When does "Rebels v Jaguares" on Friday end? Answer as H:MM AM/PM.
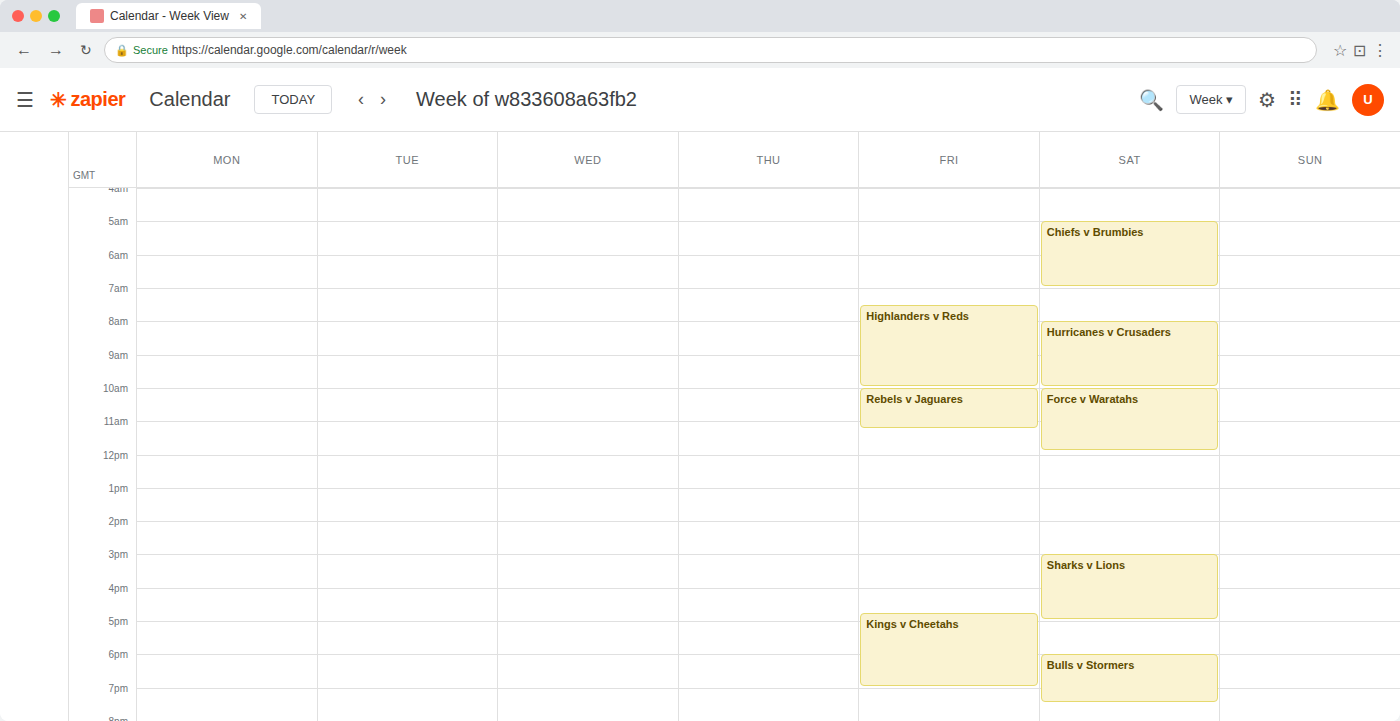
11:15 AM